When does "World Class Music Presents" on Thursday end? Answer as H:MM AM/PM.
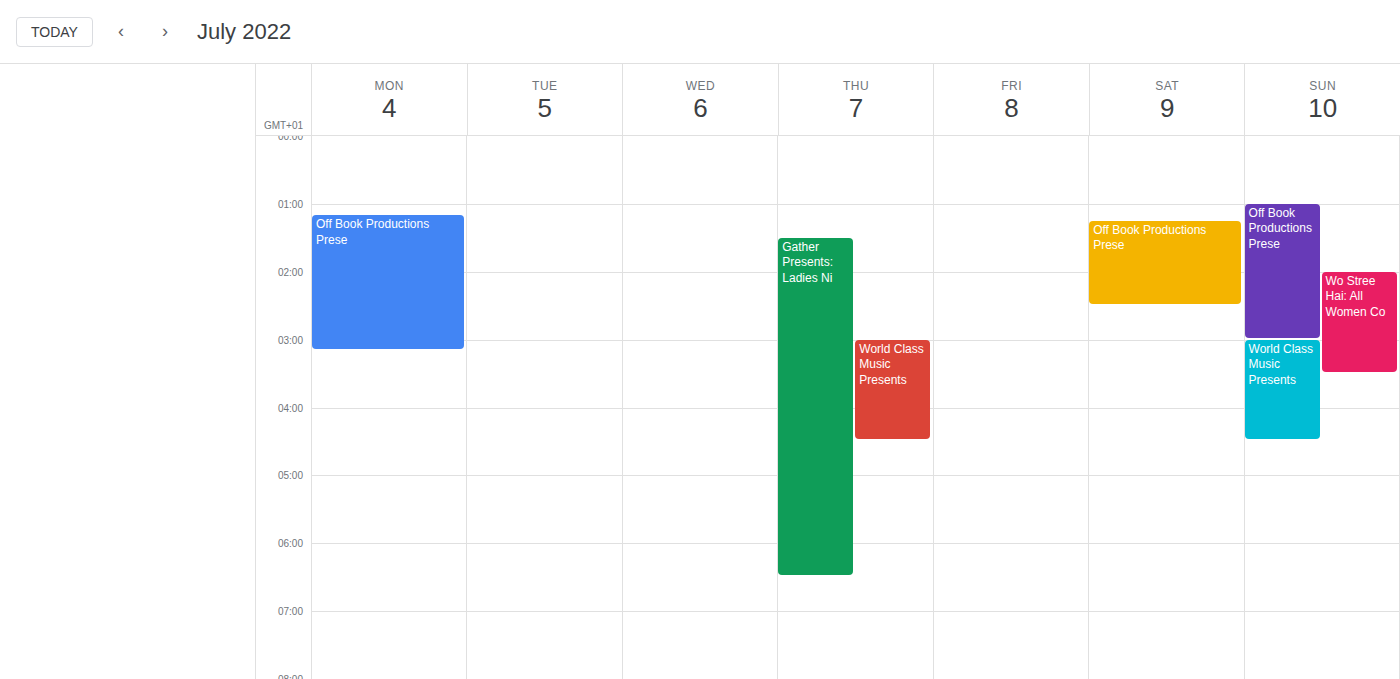
4:30 AM